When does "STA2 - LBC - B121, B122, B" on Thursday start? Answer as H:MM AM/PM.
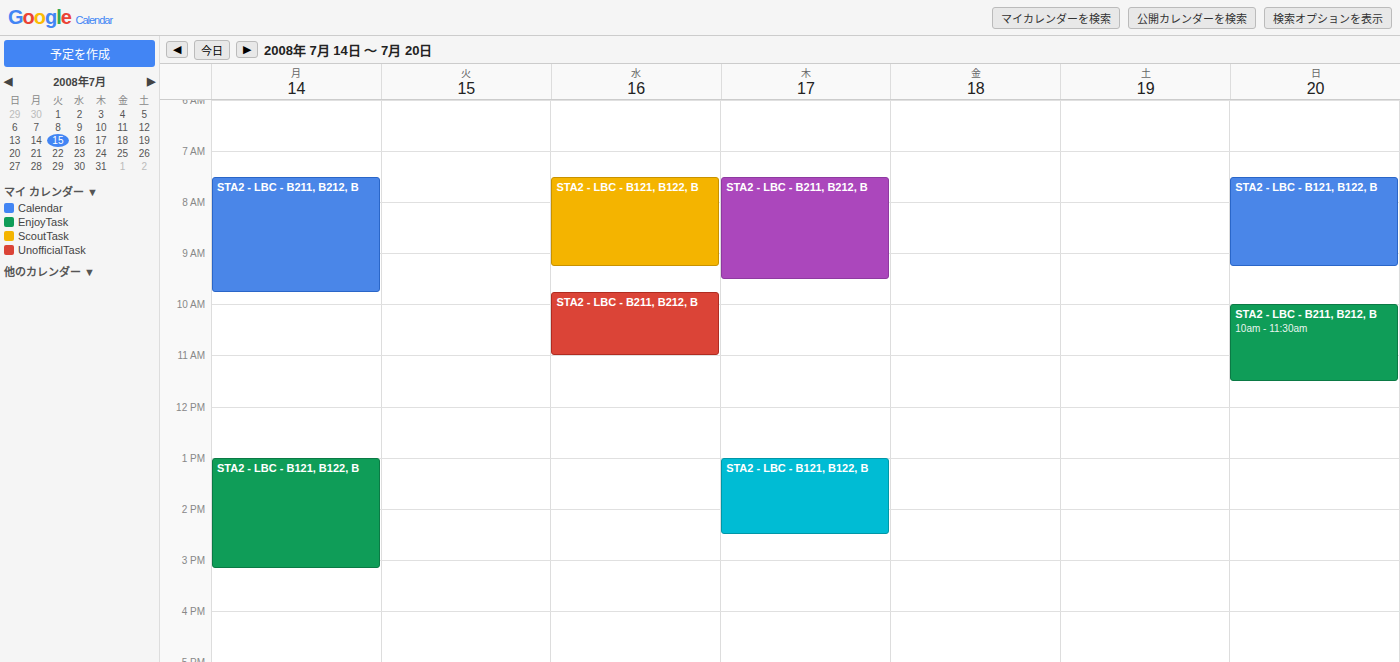
1:00 PM